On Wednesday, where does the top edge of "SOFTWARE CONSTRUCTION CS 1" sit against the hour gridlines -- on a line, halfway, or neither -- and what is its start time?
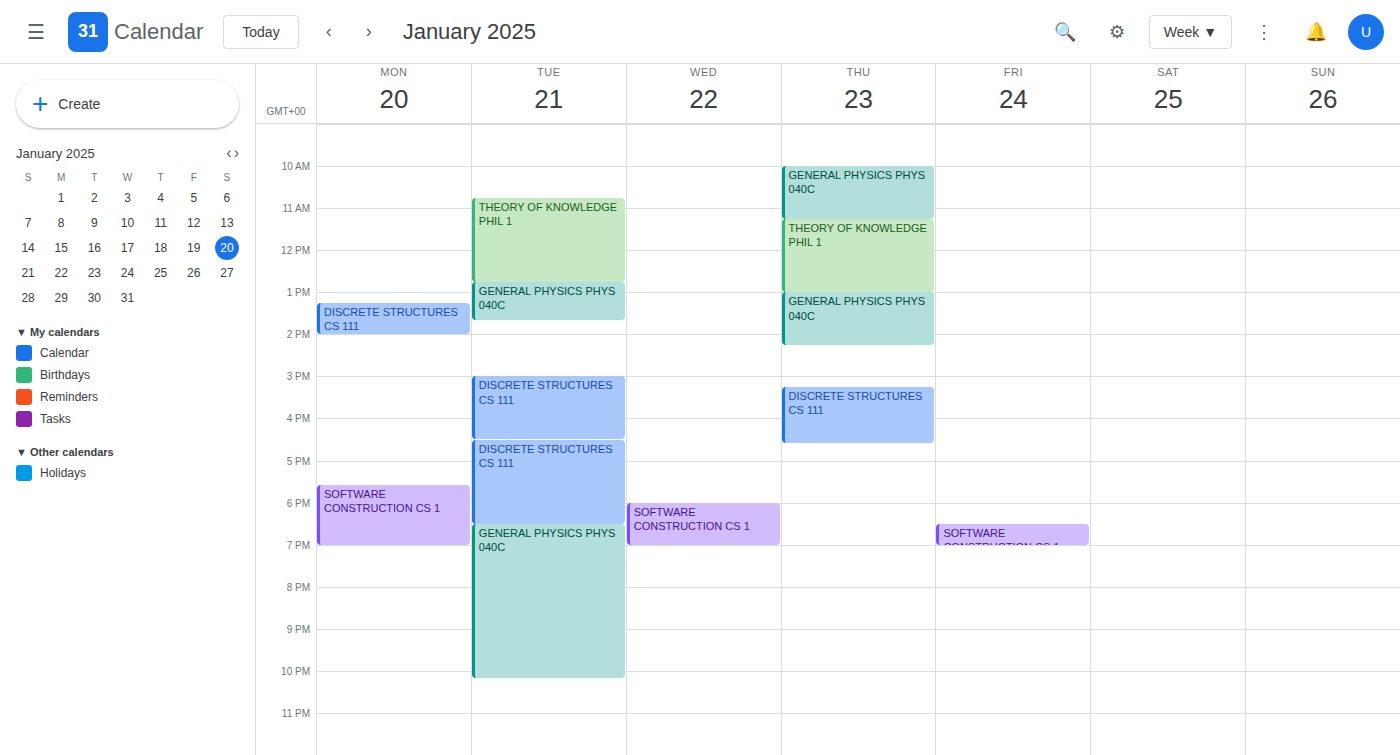
6:00 PM -- exactly on the 6 PM line.